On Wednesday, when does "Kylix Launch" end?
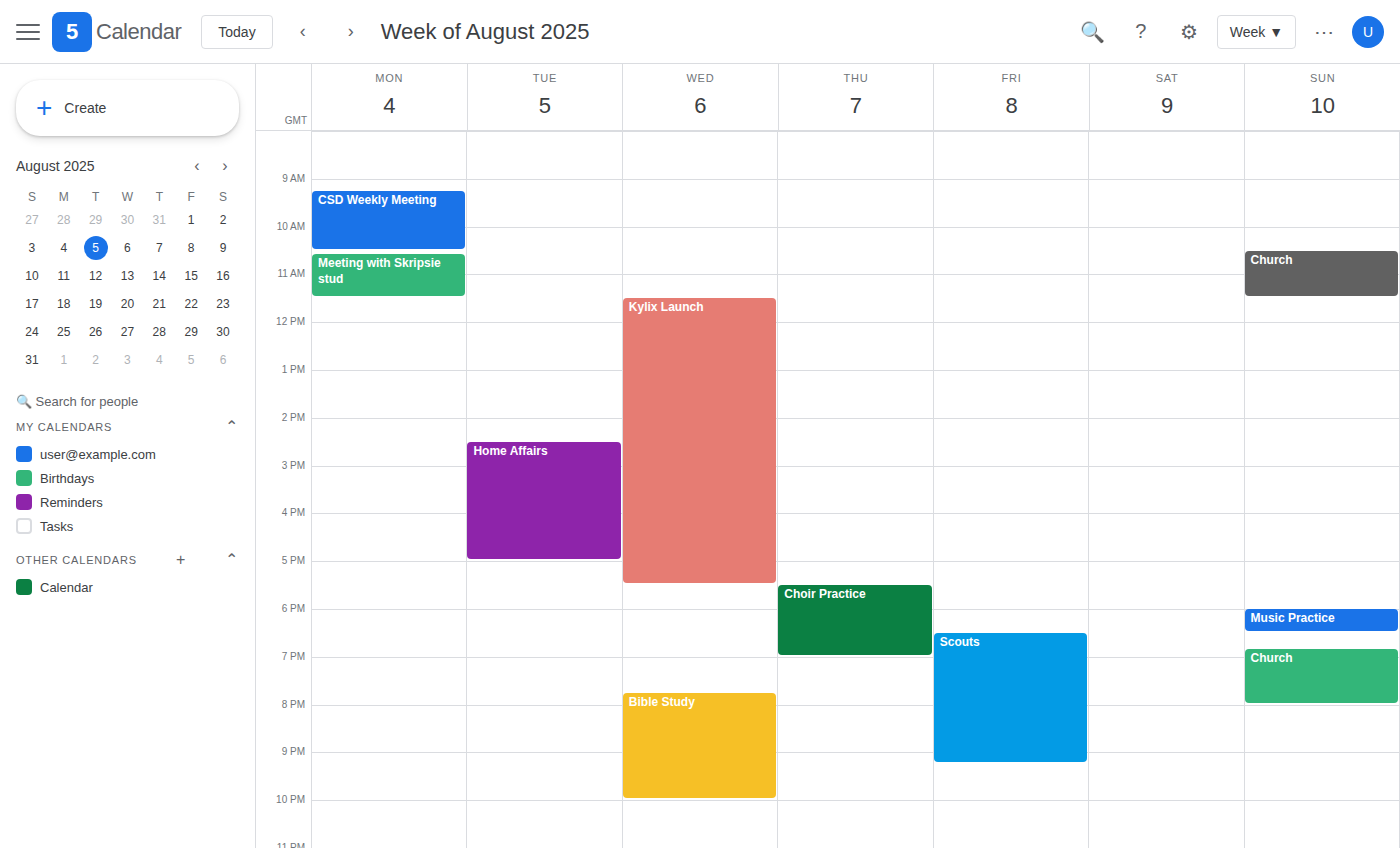
5:30 PM